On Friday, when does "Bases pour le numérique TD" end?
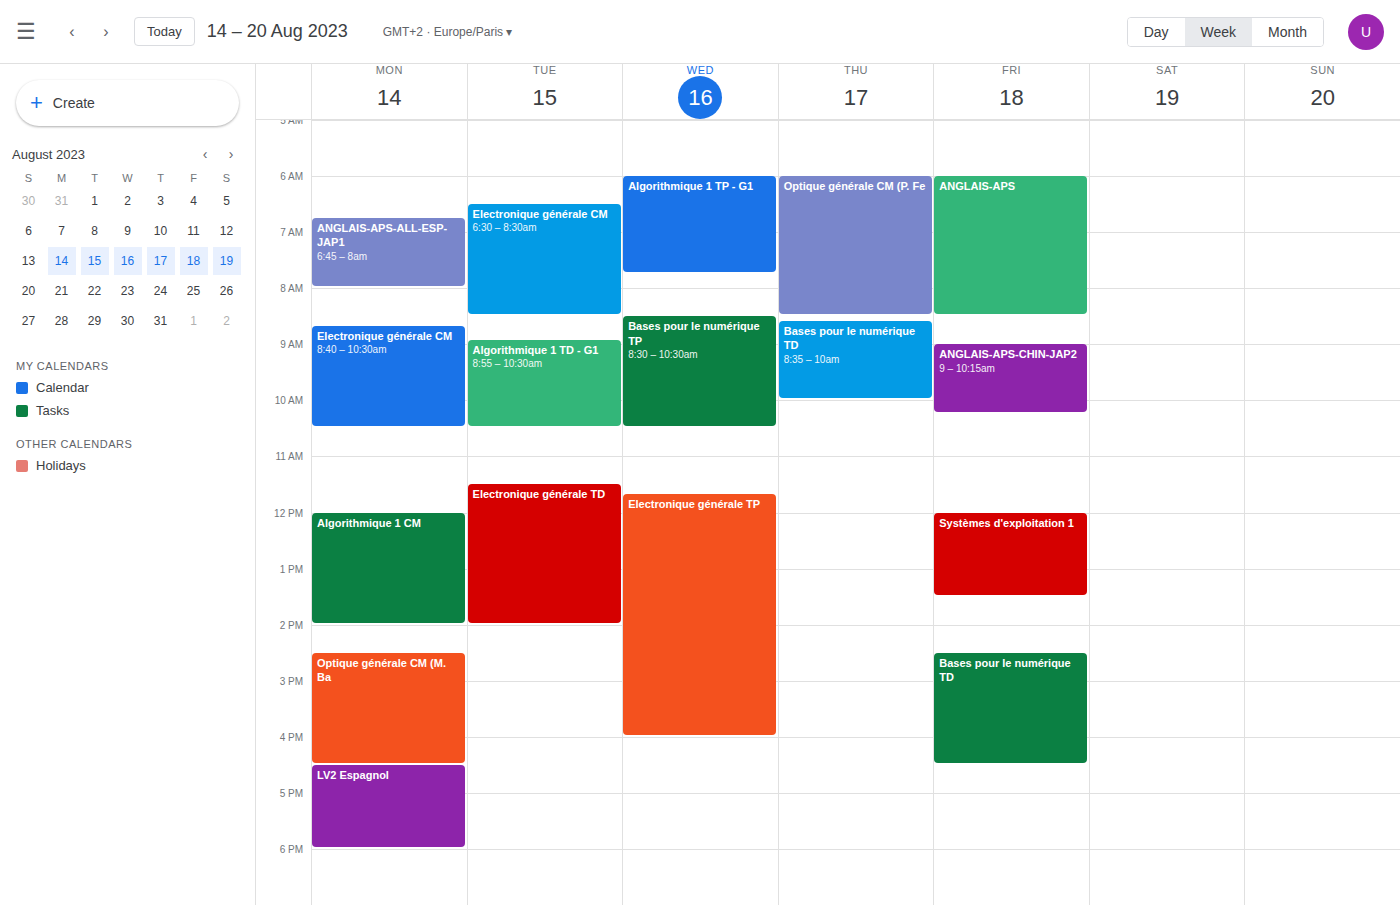
4:30 PM